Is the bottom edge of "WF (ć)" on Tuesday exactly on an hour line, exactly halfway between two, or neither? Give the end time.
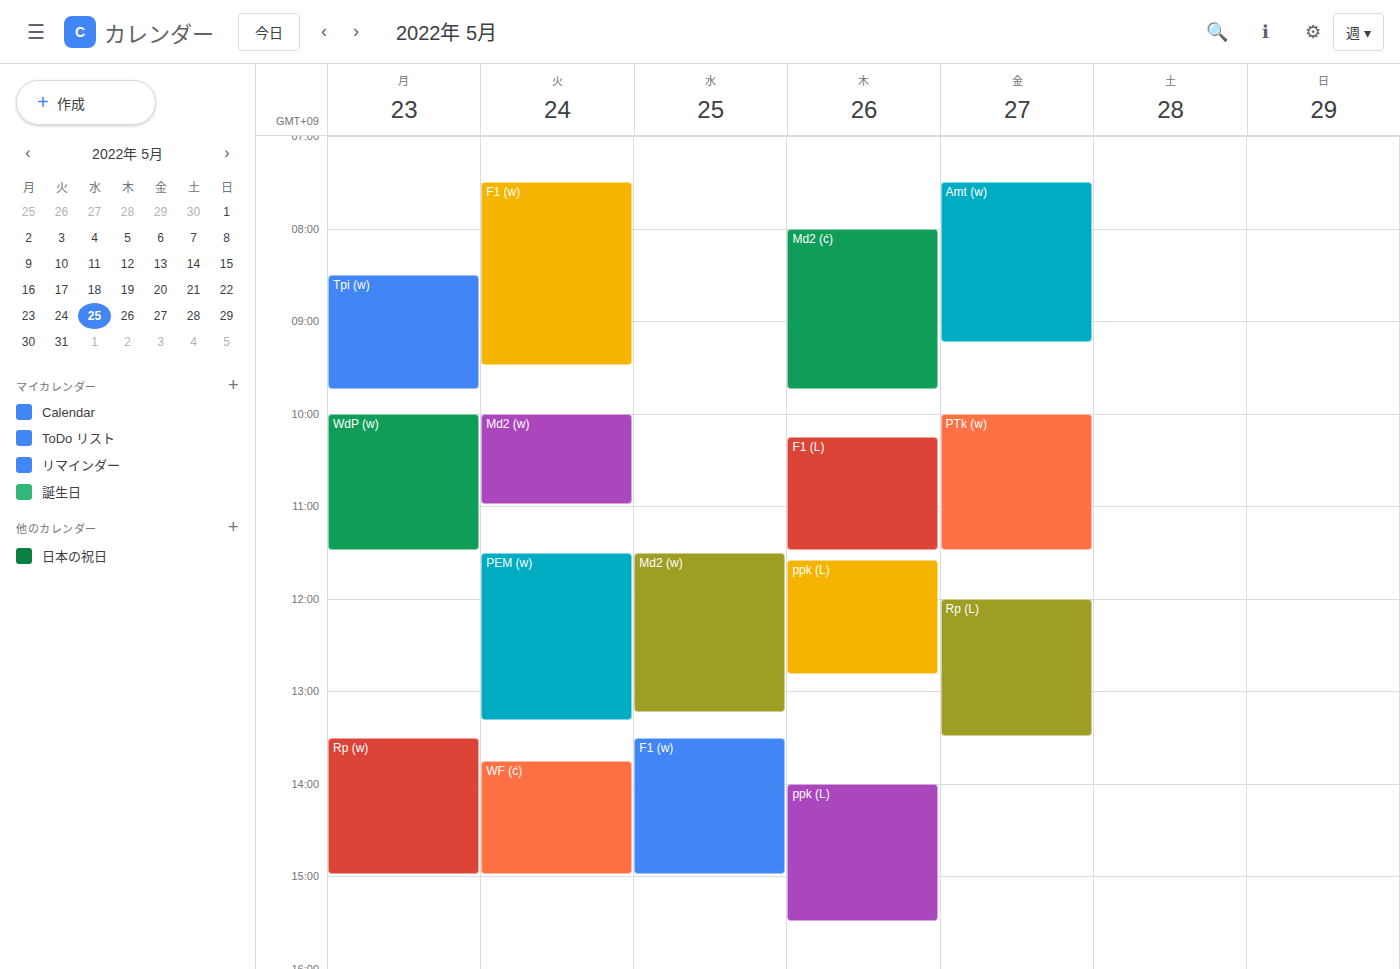
3:00 PM -- exactly on the 3 PM line.